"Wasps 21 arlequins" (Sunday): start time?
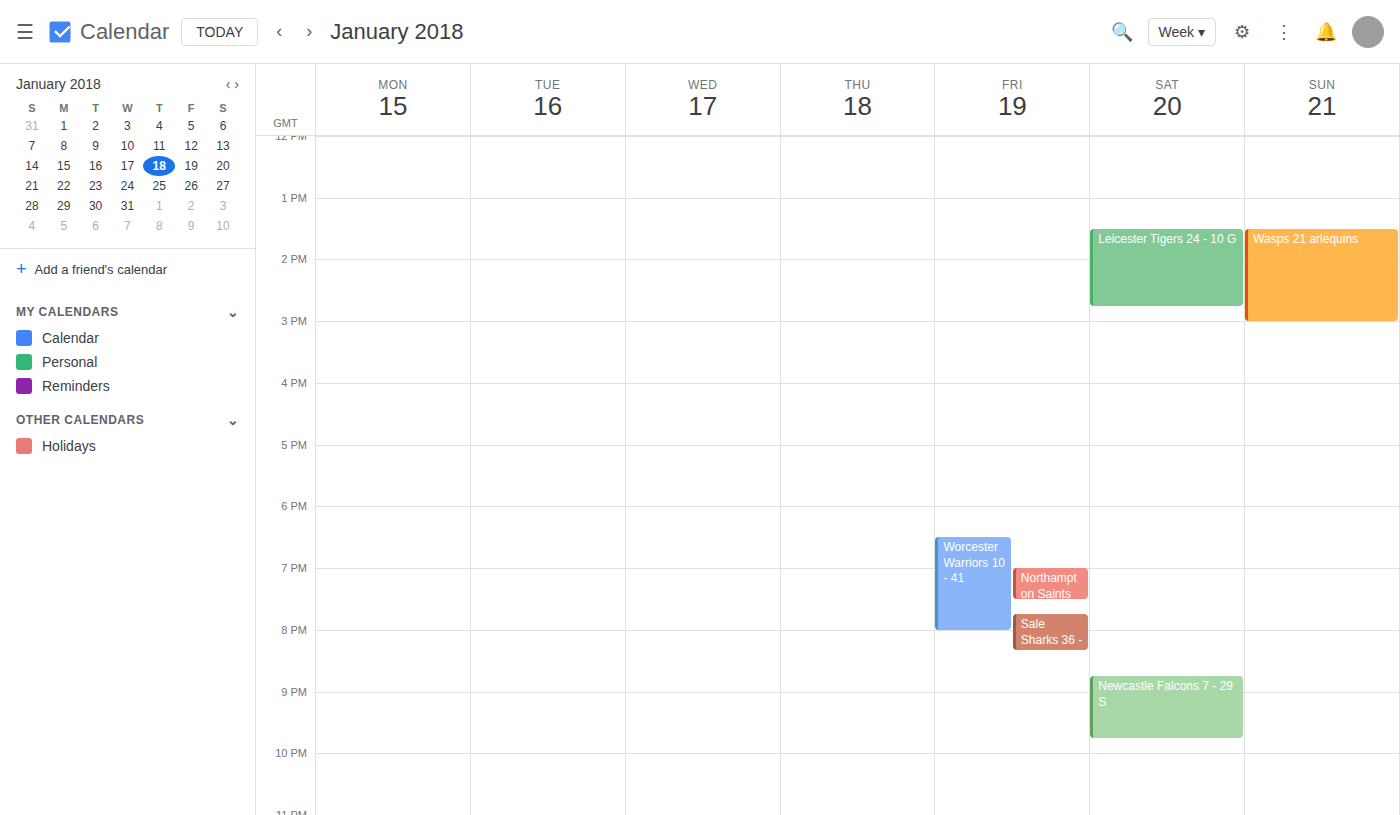
1:30 PM